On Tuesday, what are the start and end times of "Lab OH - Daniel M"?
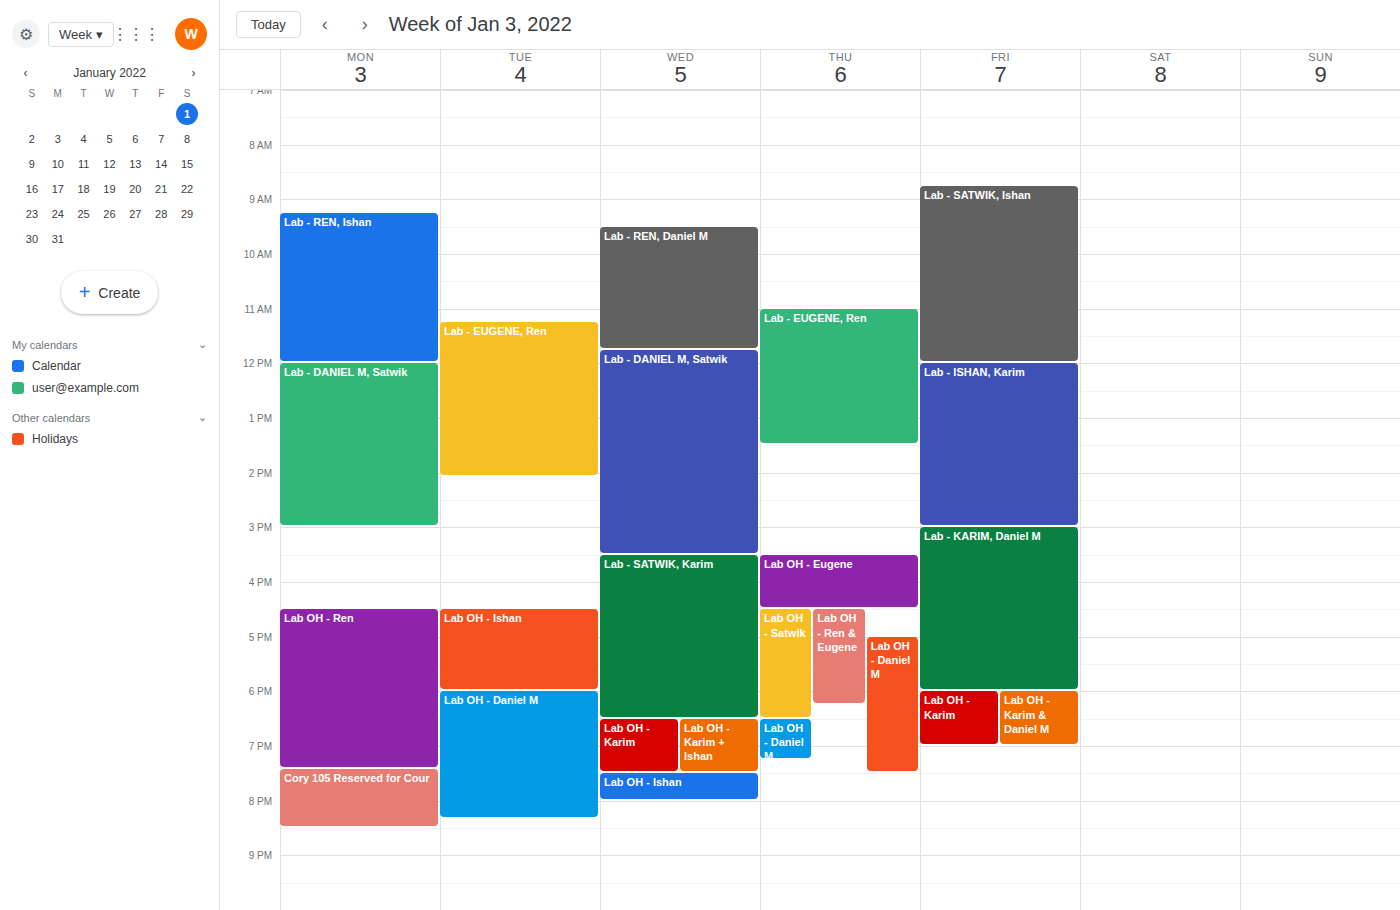
6:00 PM to 8:20 PM